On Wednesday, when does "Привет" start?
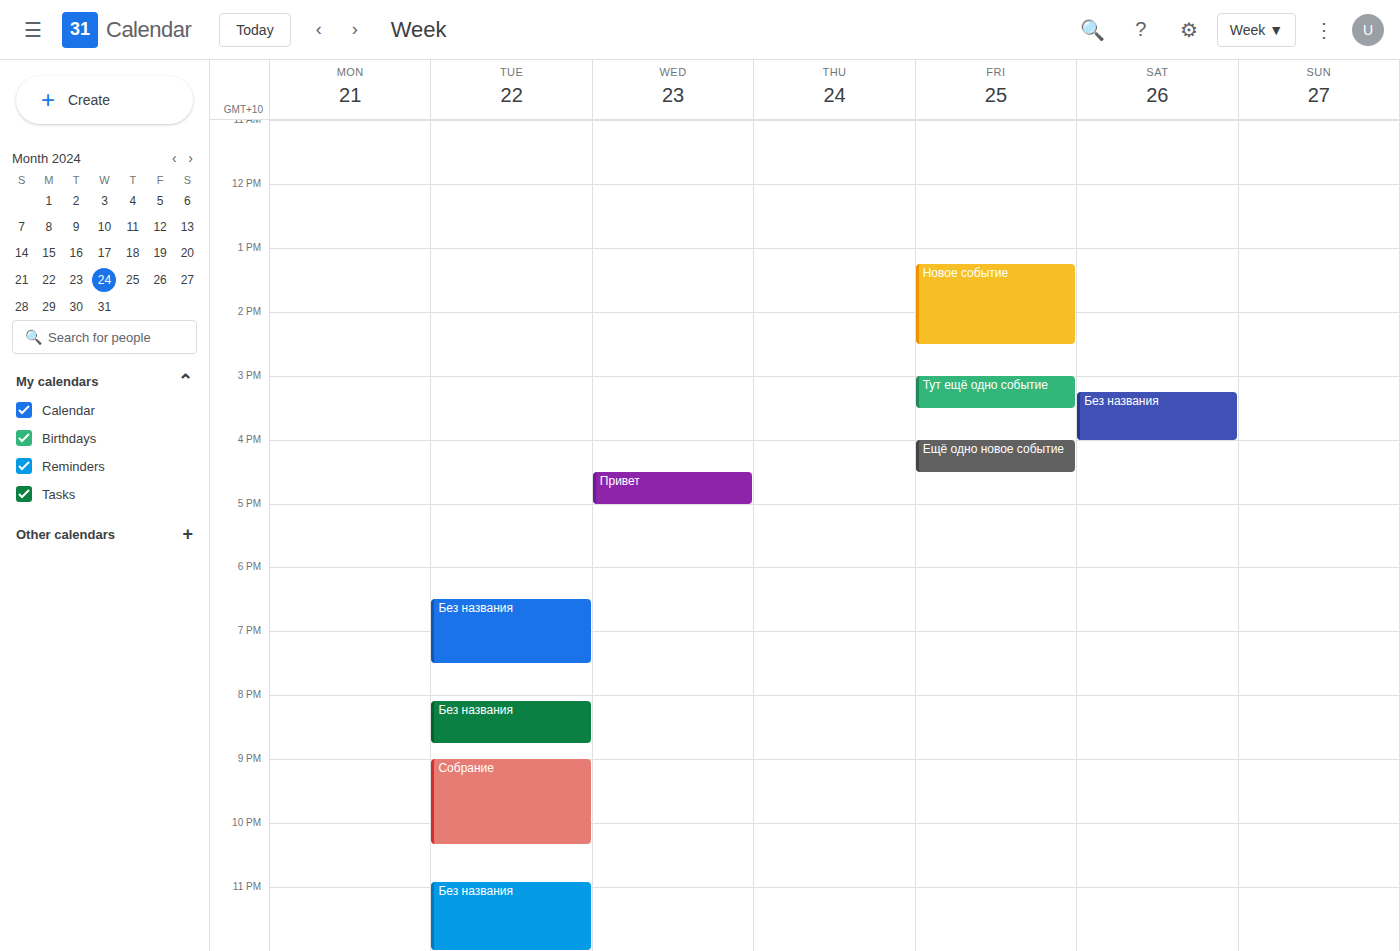
4:30 PM